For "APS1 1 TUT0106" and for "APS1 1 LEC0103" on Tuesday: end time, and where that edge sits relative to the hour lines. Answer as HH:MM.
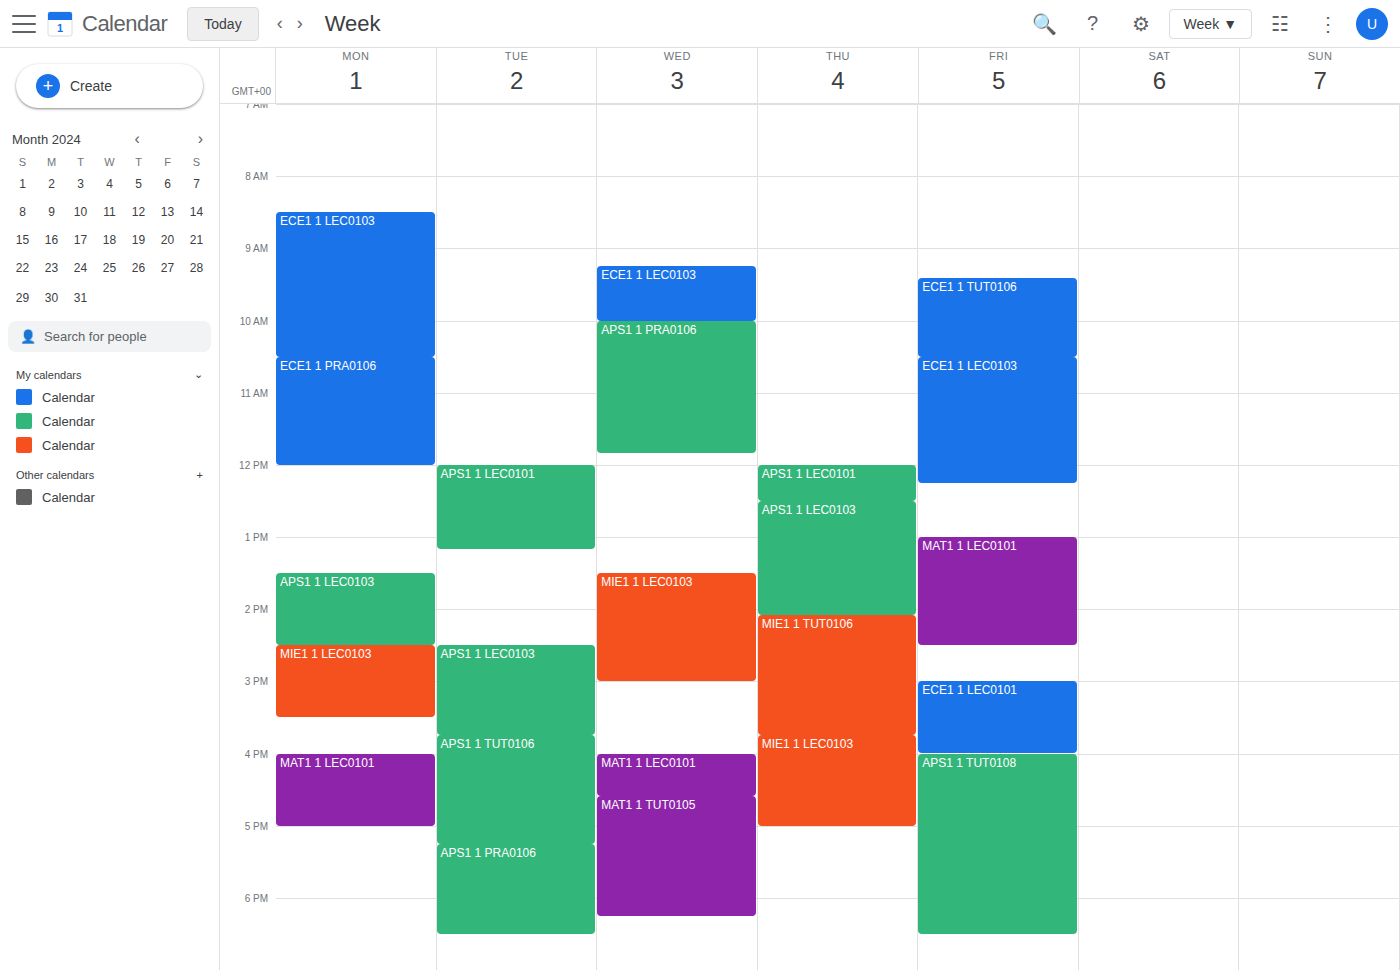
"APS1 1 TUT0106": 17:15, neither: a quarter of the way from the 17:00 line to the 18:00 line. "APS1 1 LEC0103": 15:45, neither: three quarters of the way from the 15:00 line to the 16:00 line.